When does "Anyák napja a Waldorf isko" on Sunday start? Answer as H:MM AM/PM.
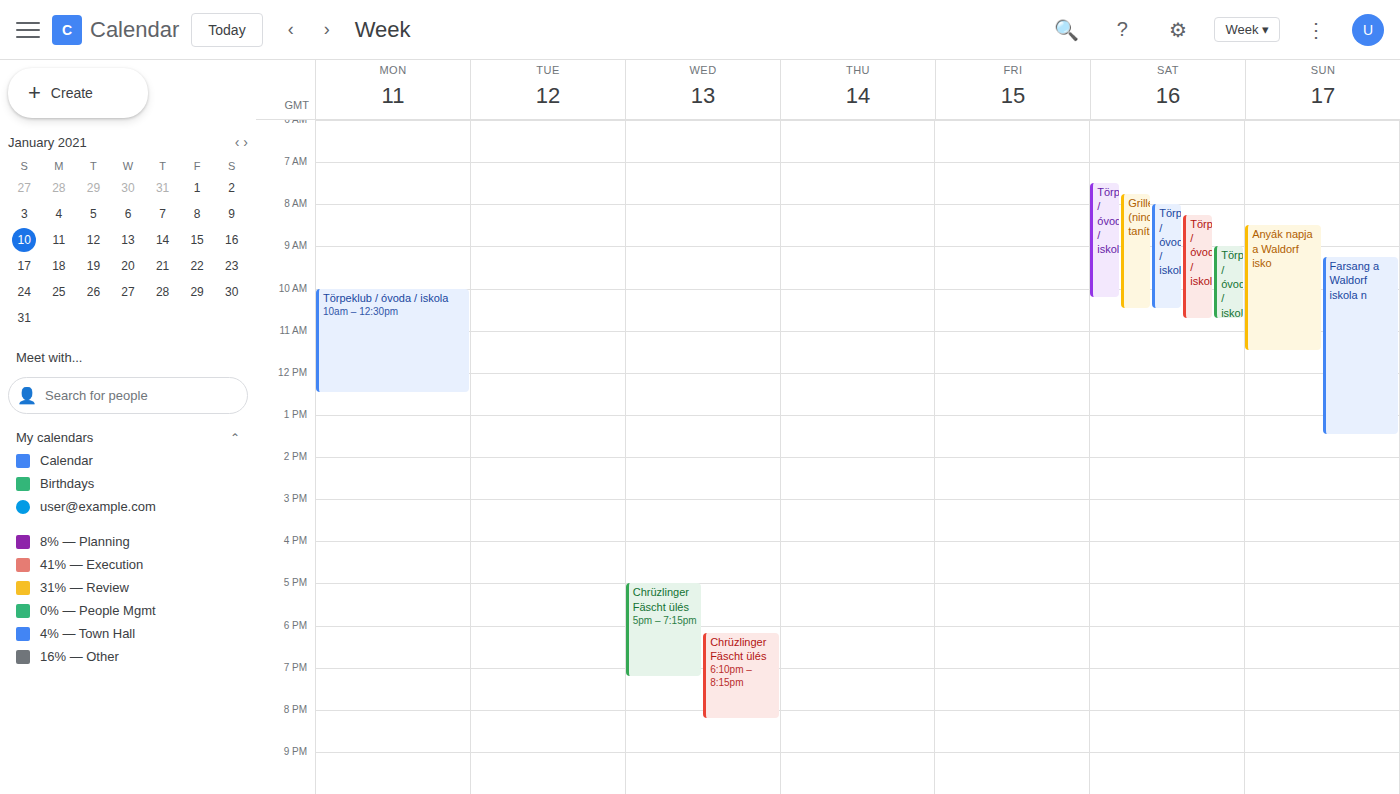
8:30 AM